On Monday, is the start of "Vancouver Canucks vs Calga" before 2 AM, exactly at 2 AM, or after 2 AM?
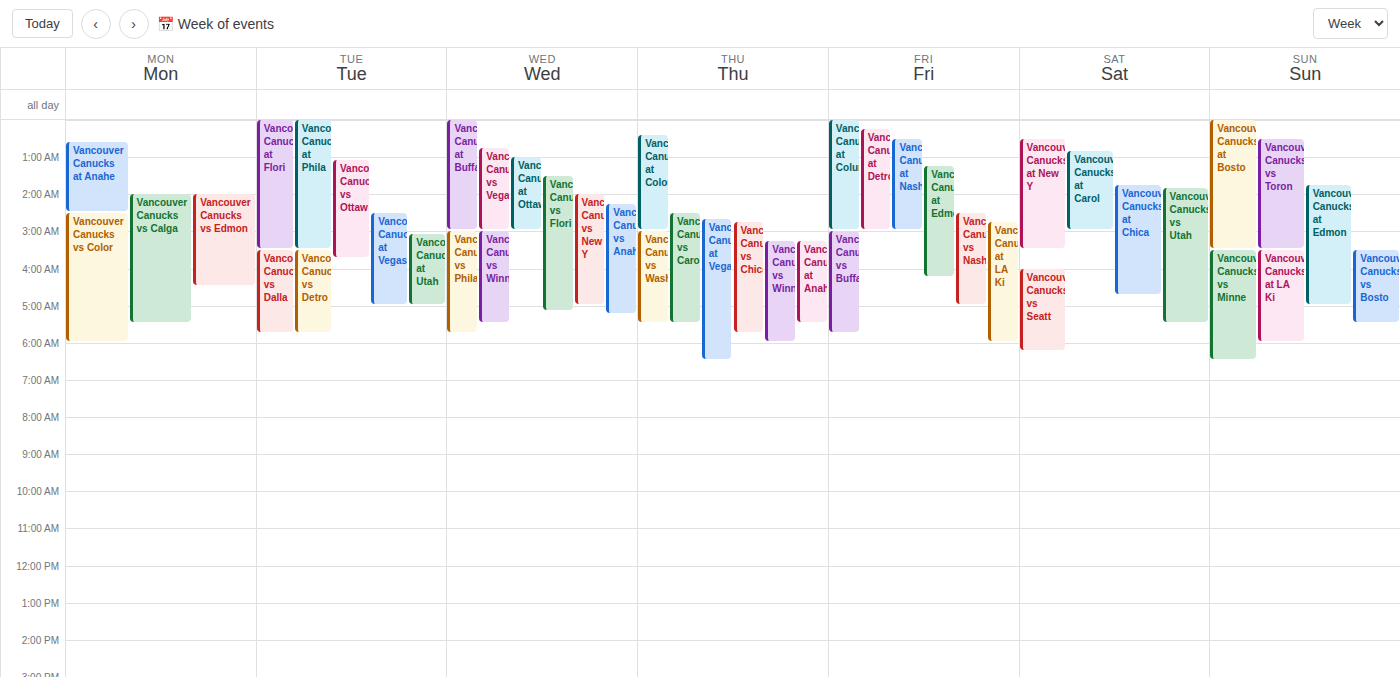
2:00 AM -- exactly at 2 AM, on the 2 AM line.